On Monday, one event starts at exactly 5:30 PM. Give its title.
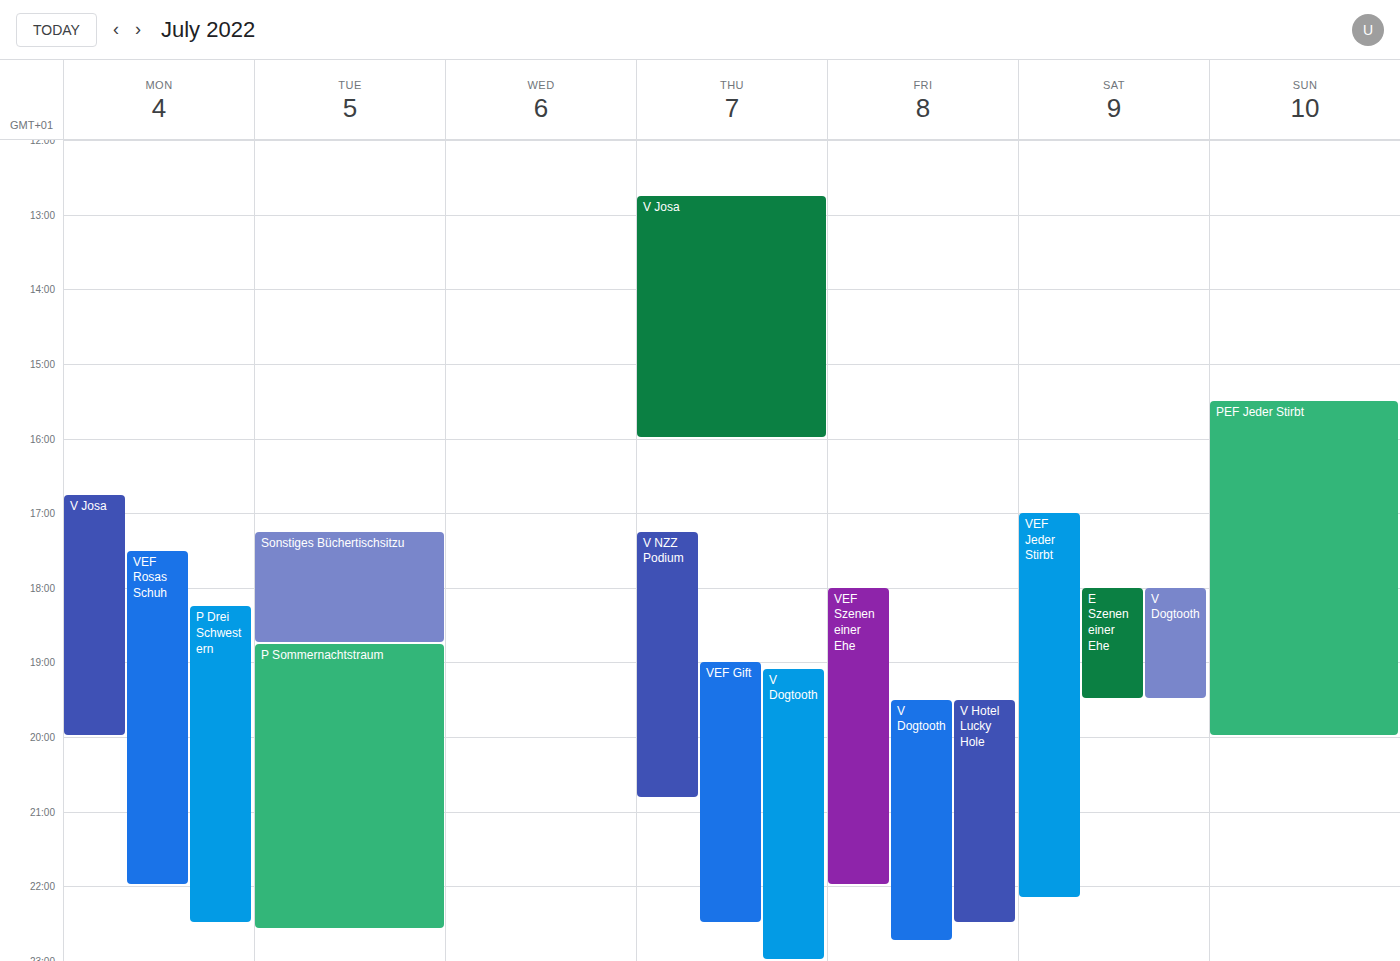
"VEF Rosas Schuh"